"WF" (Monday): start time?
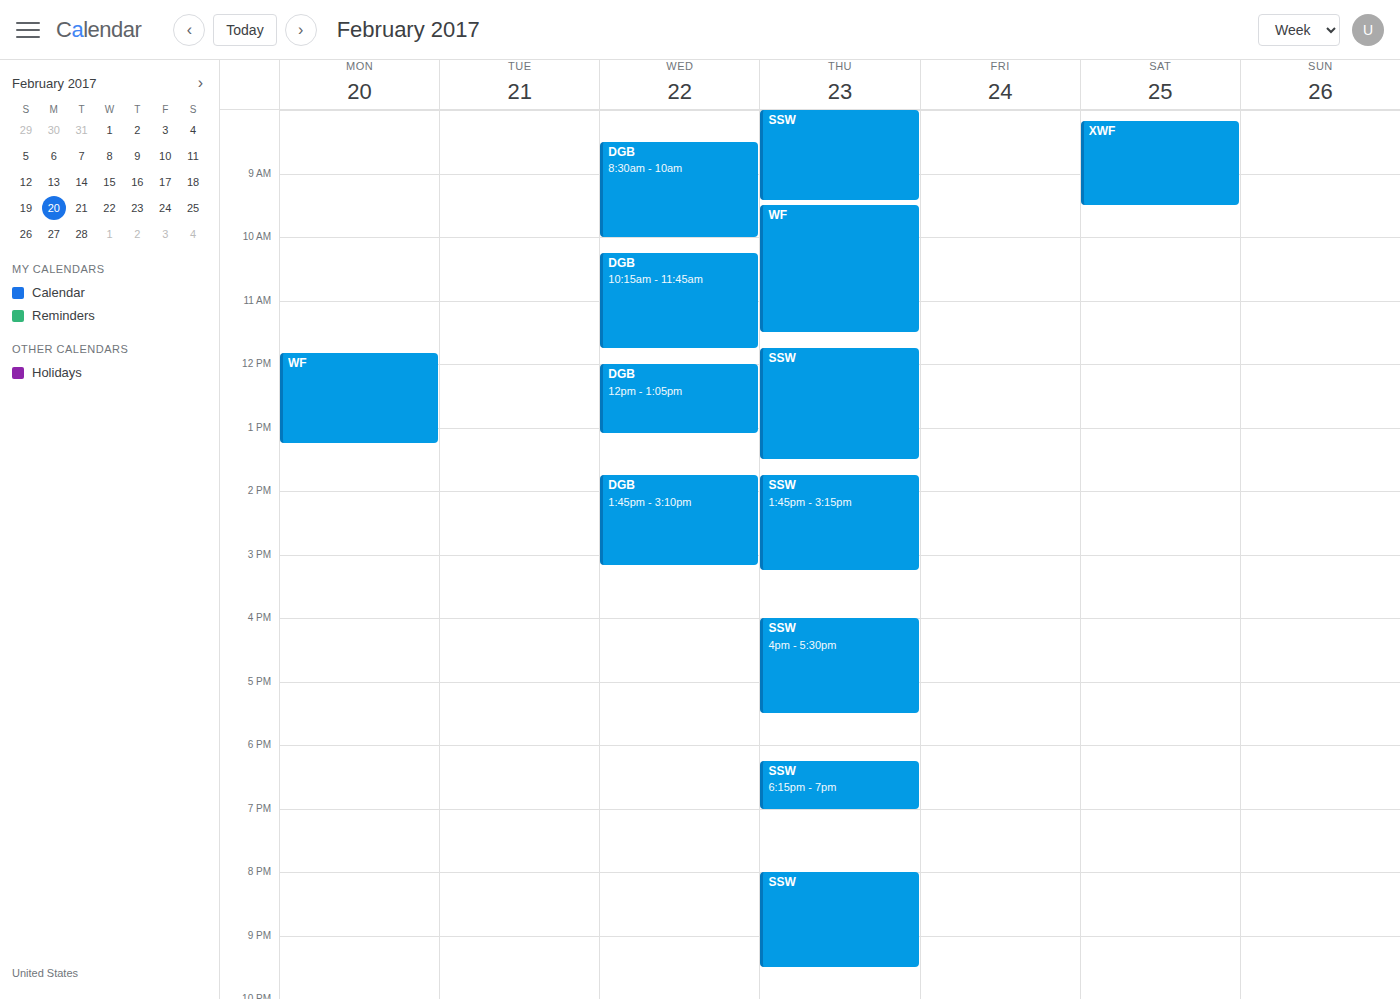
11:50 AM